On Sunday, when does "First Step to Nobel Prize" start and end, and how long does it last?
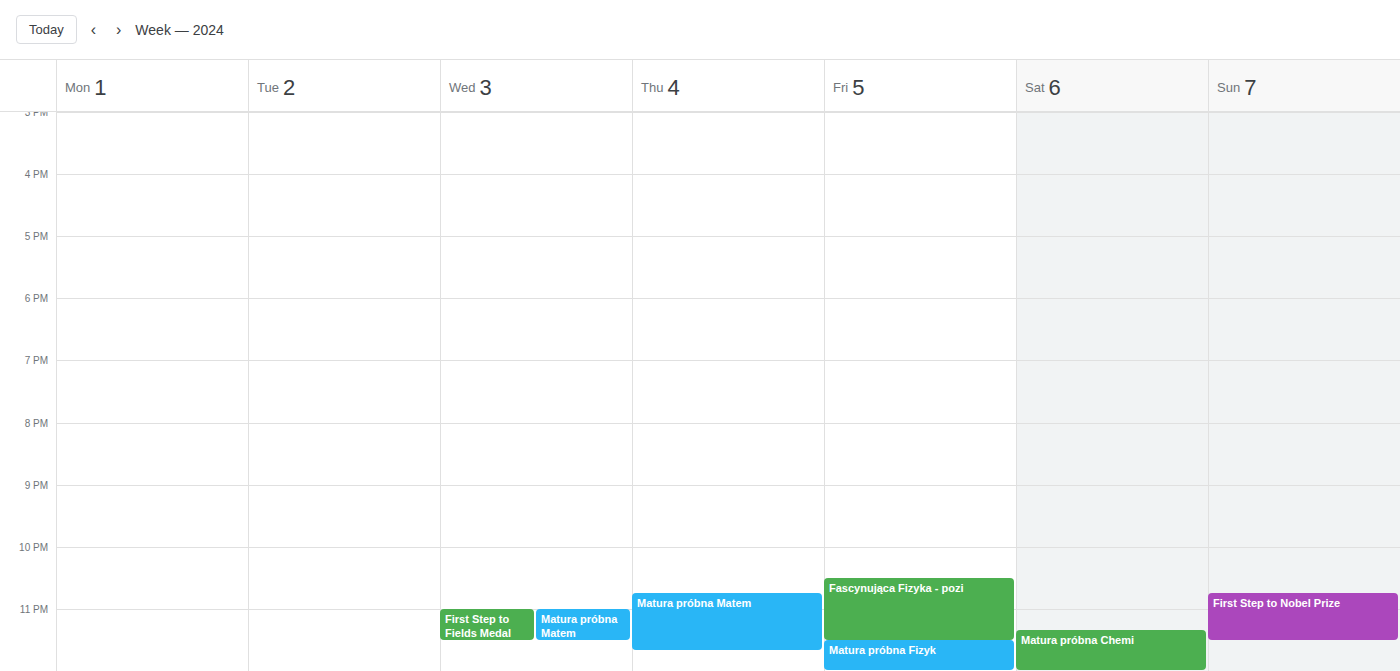
10:45 PM to 11:30 PM, 45 minutes